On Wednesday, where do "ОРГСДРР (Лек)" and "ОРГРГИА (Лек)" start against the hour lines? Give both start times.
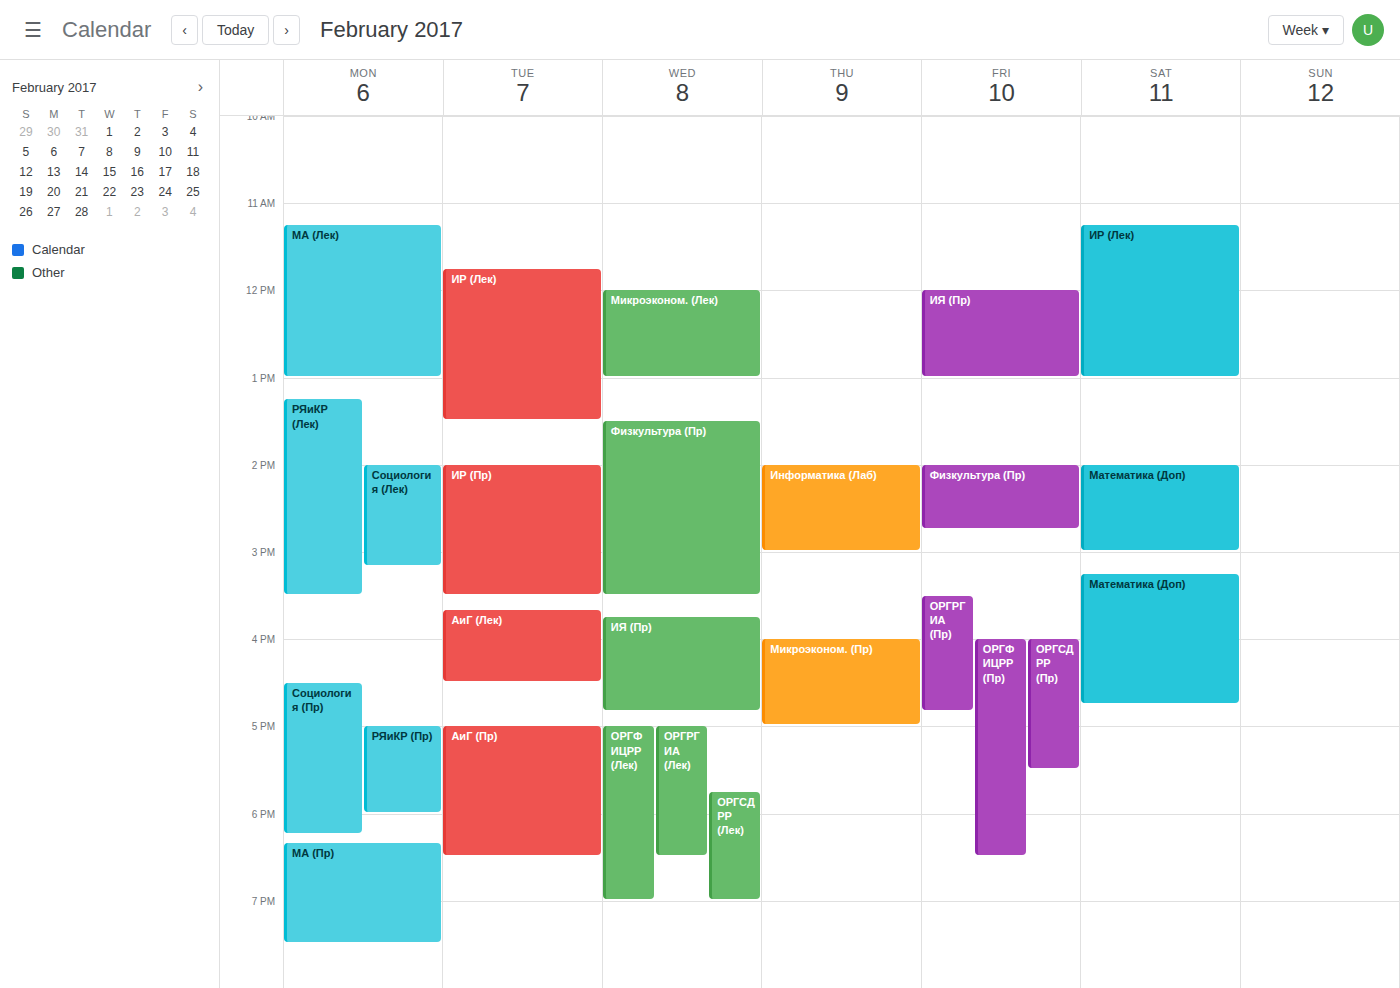
"ОРГСДРР (Лек)": 5:45 PM, neither: three quarters of the way from the 5 PM line to the 6 PM line. "ОРГРГИА (Лек)": 5:00 PM, exactly on the 5 PM line.